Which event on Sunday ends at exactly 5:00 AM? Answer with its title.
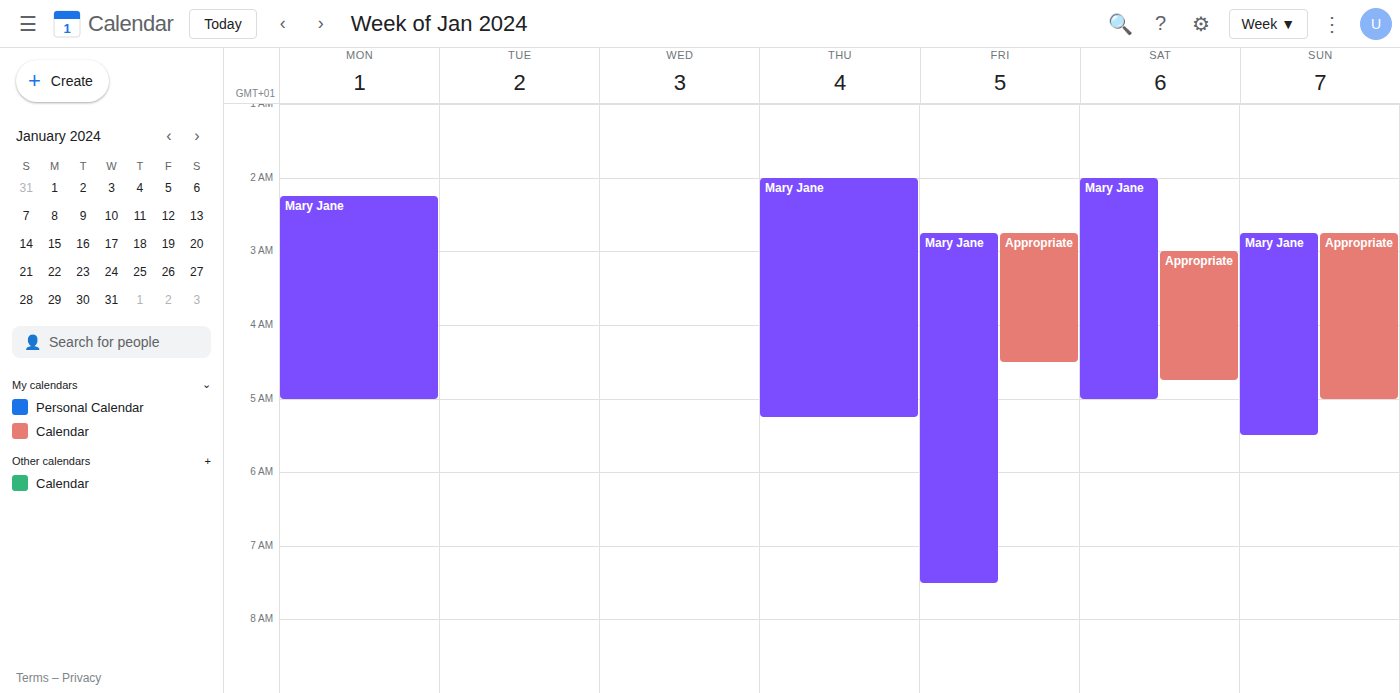
"Appropriate"